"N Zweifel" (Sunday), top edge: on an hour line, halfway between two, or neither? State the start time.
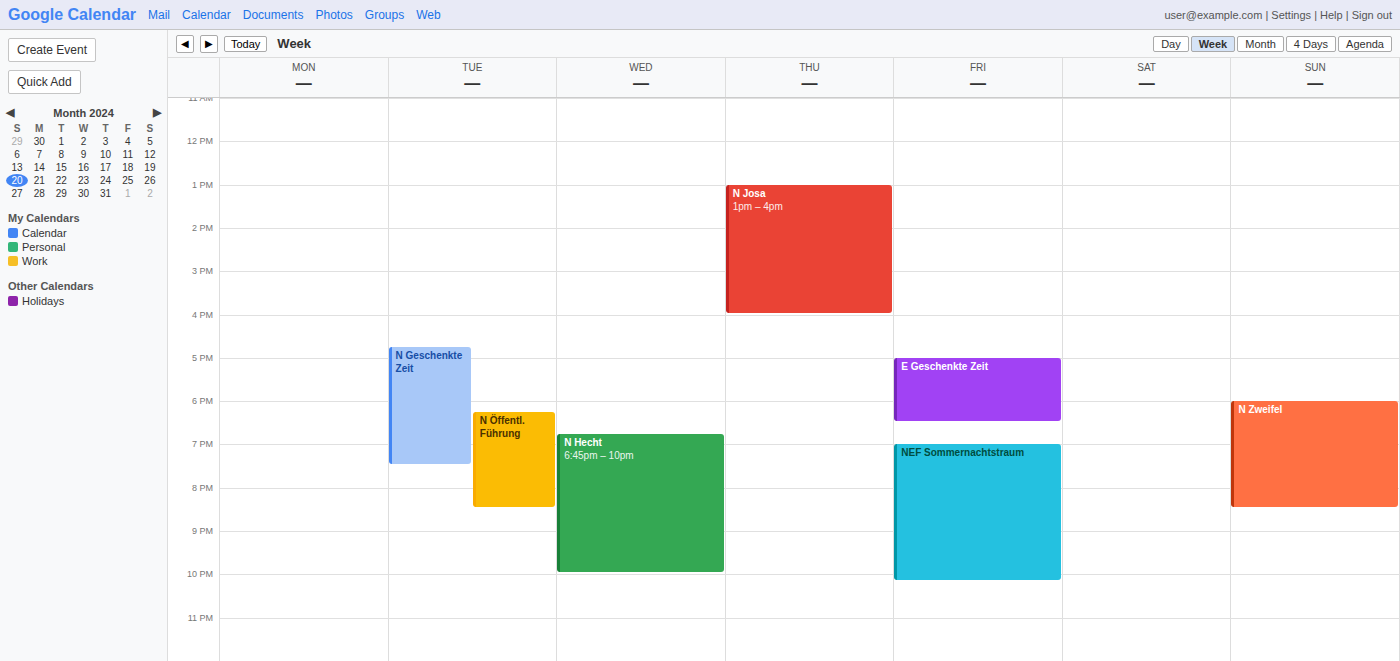
6:00 PM -- exactly on the 6 PM line.